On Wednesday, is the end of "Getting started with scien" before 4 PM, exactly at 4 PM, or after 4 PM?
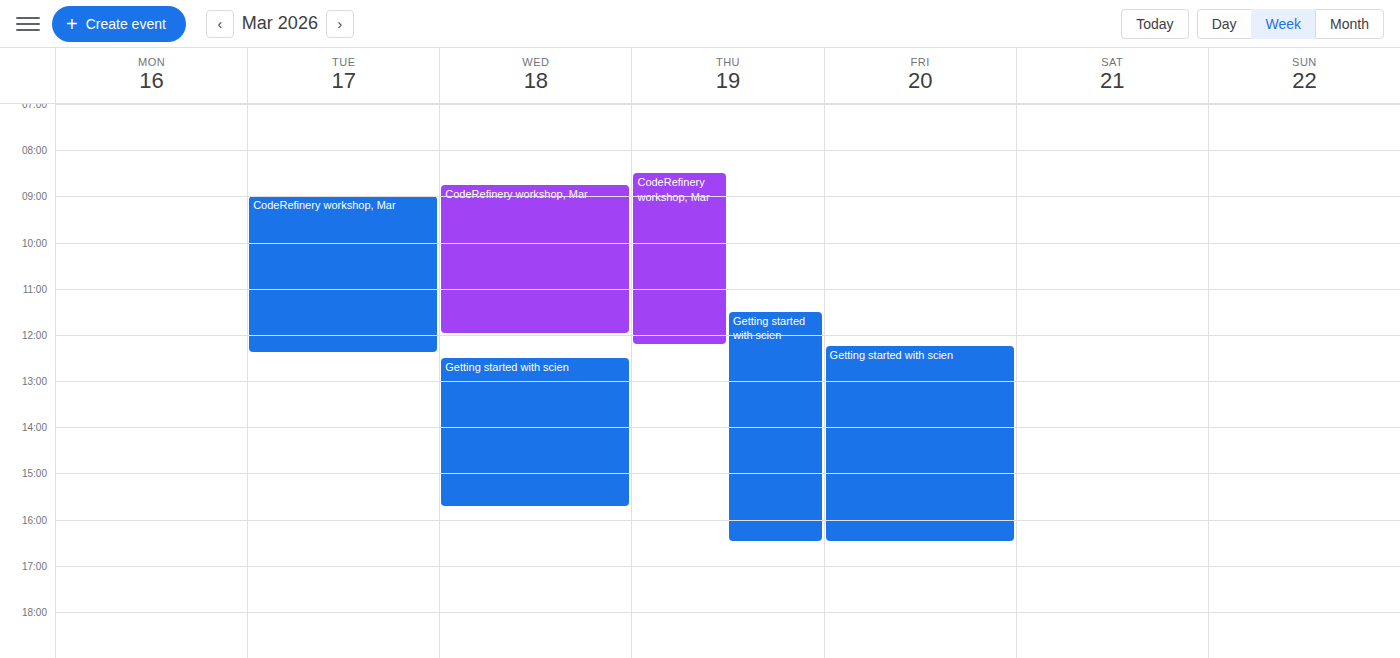
3:45 PM -- before 4 PM, 15 minutes above the 4 PM line.